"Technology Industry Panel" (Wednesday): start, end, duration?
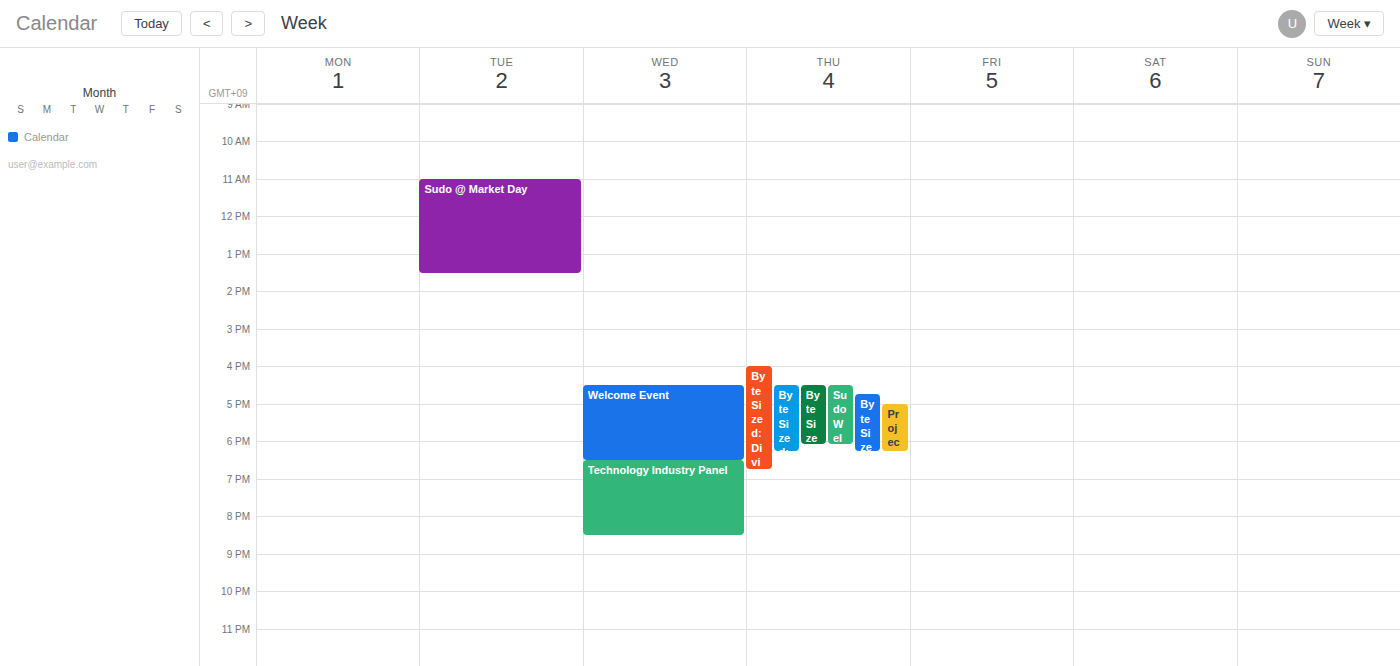
6:30 PM to 8:30 PM, 2 hours